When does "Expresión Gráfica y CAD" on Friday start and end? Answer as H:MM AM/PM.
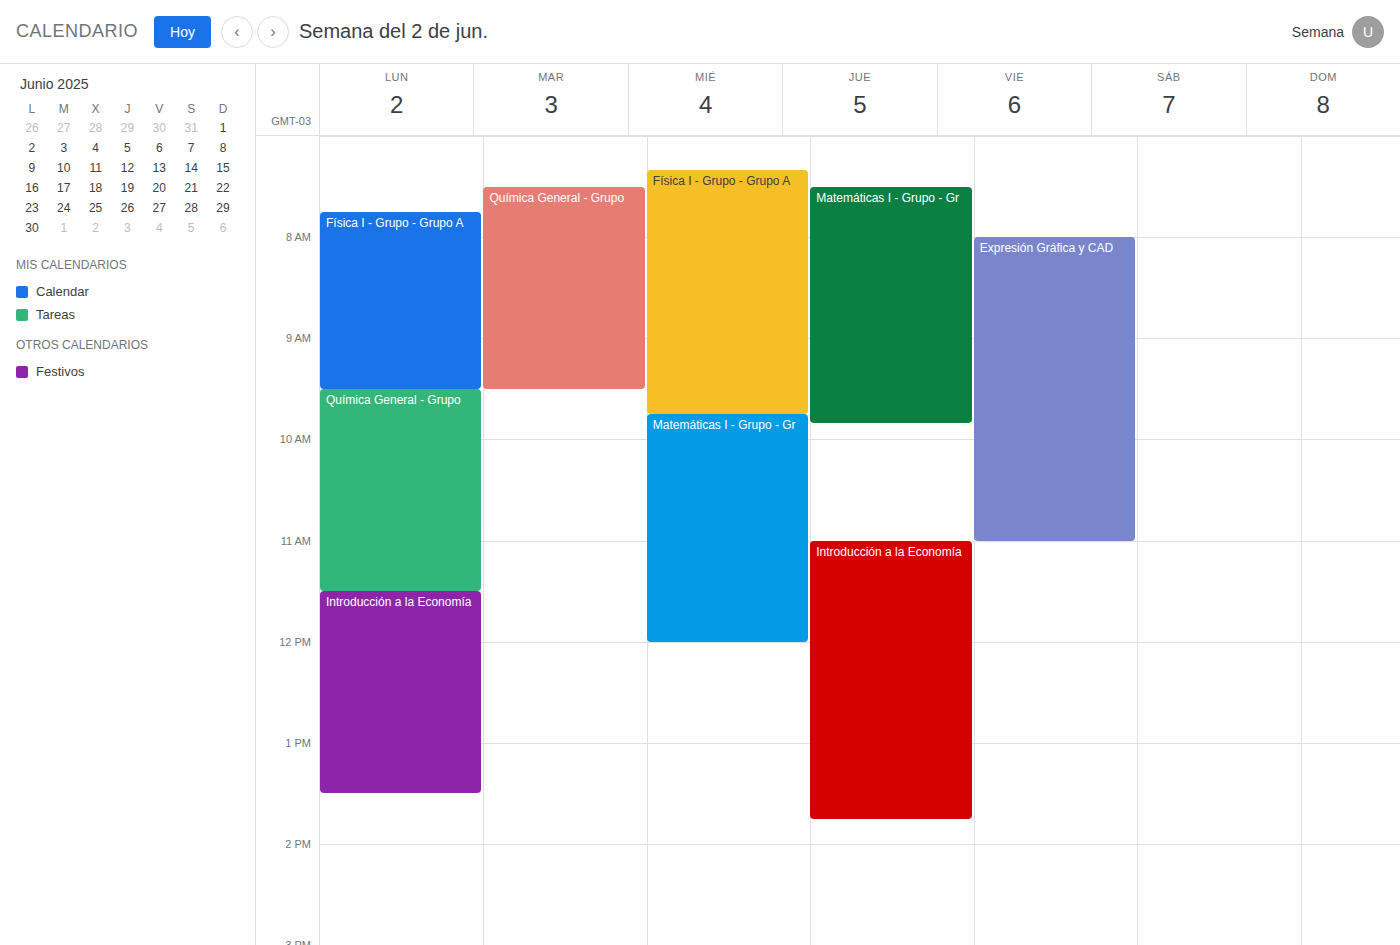
8:00 AM to 11:00 AM